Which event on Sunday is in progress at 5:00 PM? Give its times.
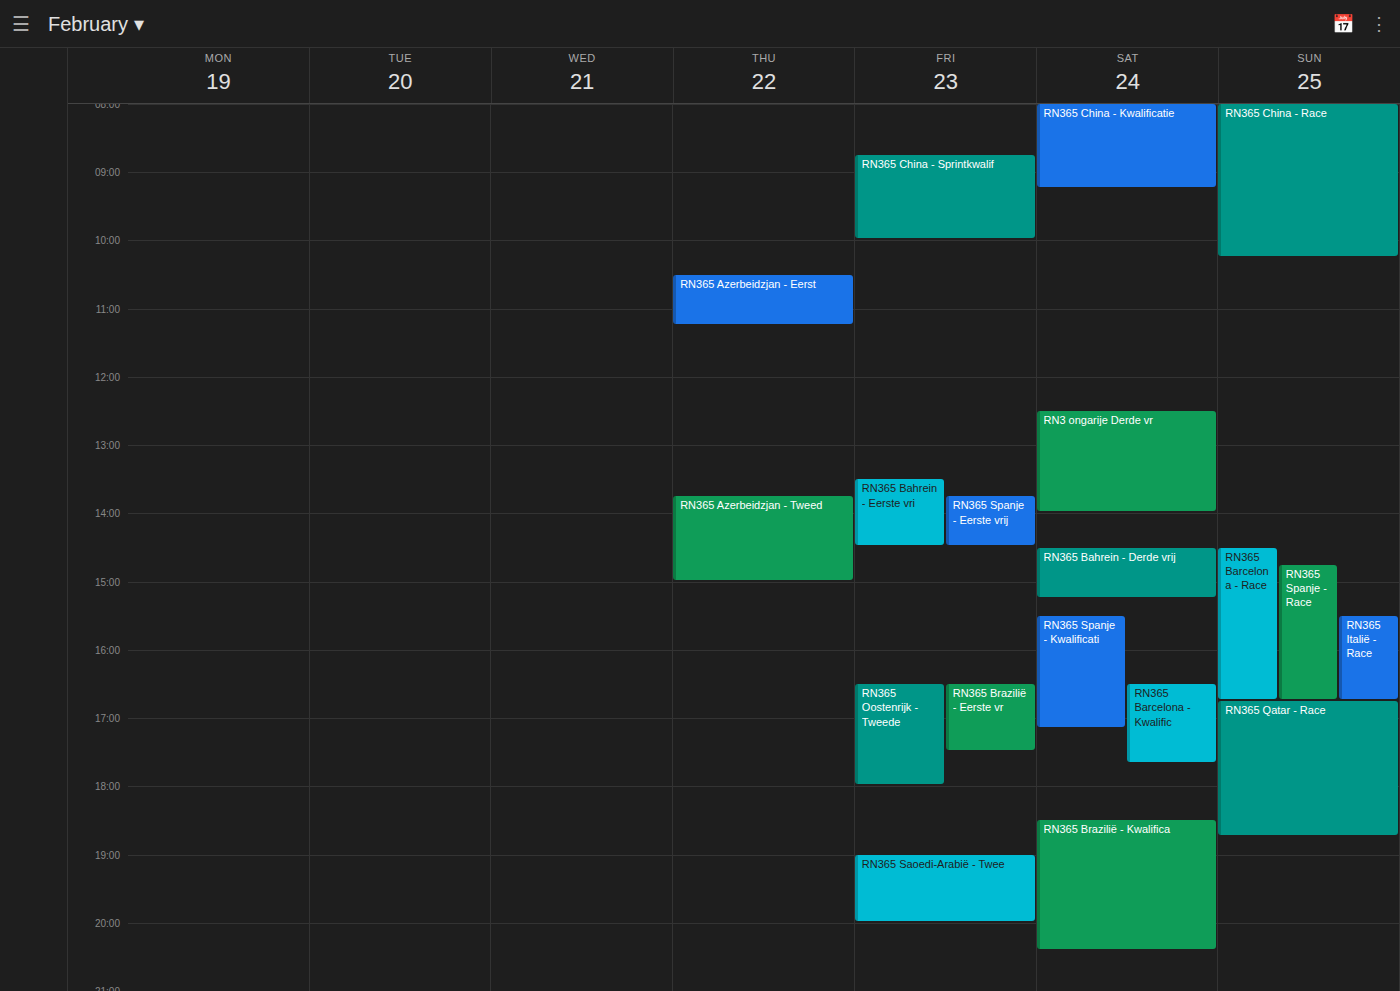
"RN365 Qatar - Race", 4:45 PM to 6:45 PM